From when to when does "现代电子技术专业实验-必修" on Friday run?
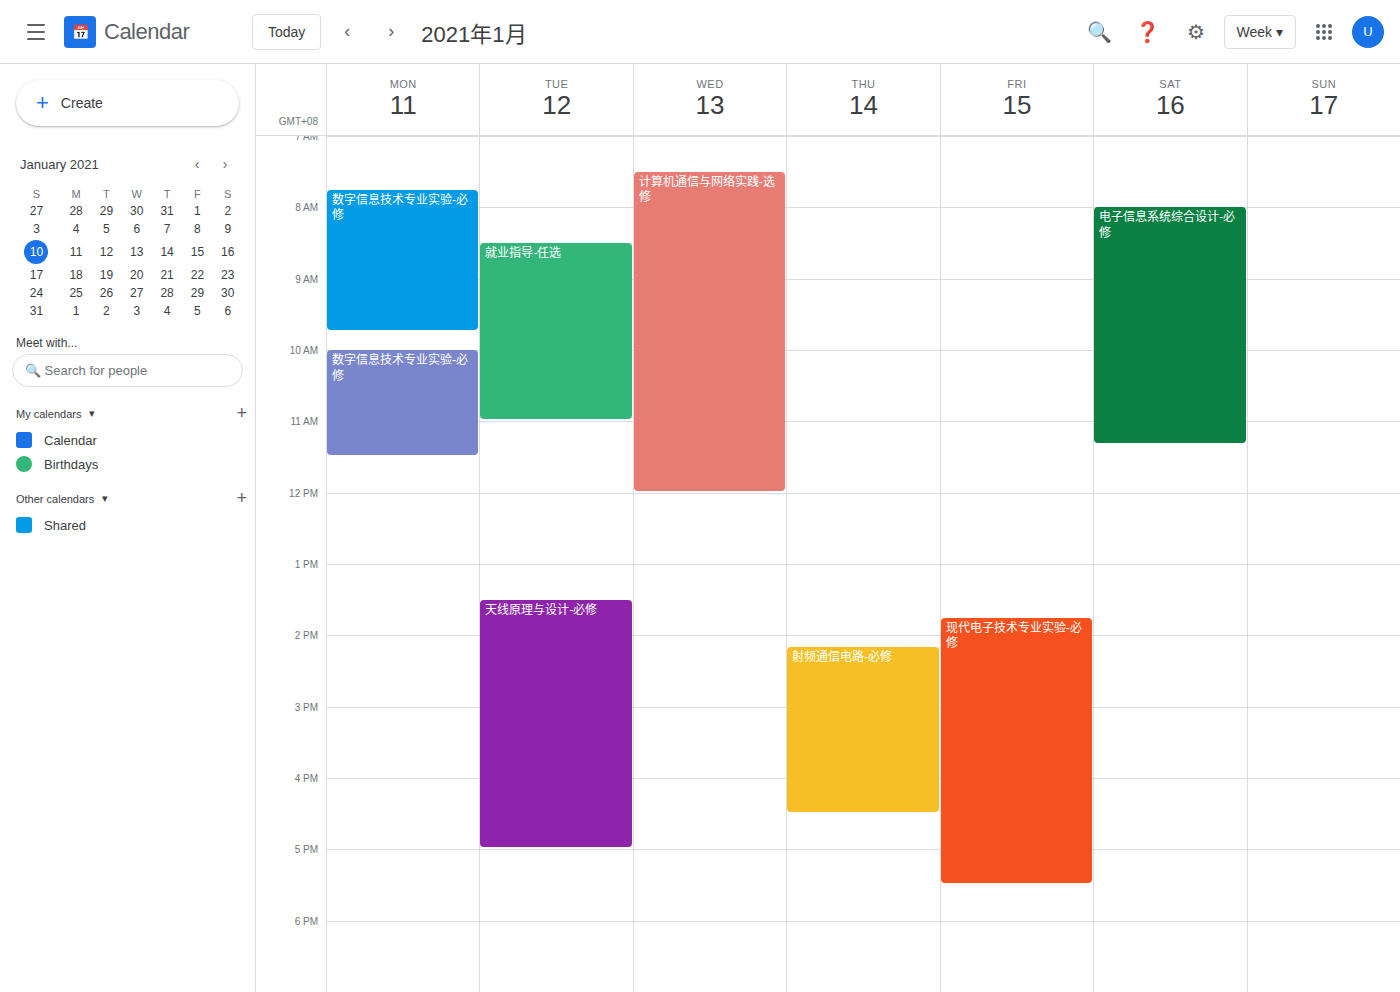
1:45 PM to 5:30 PM